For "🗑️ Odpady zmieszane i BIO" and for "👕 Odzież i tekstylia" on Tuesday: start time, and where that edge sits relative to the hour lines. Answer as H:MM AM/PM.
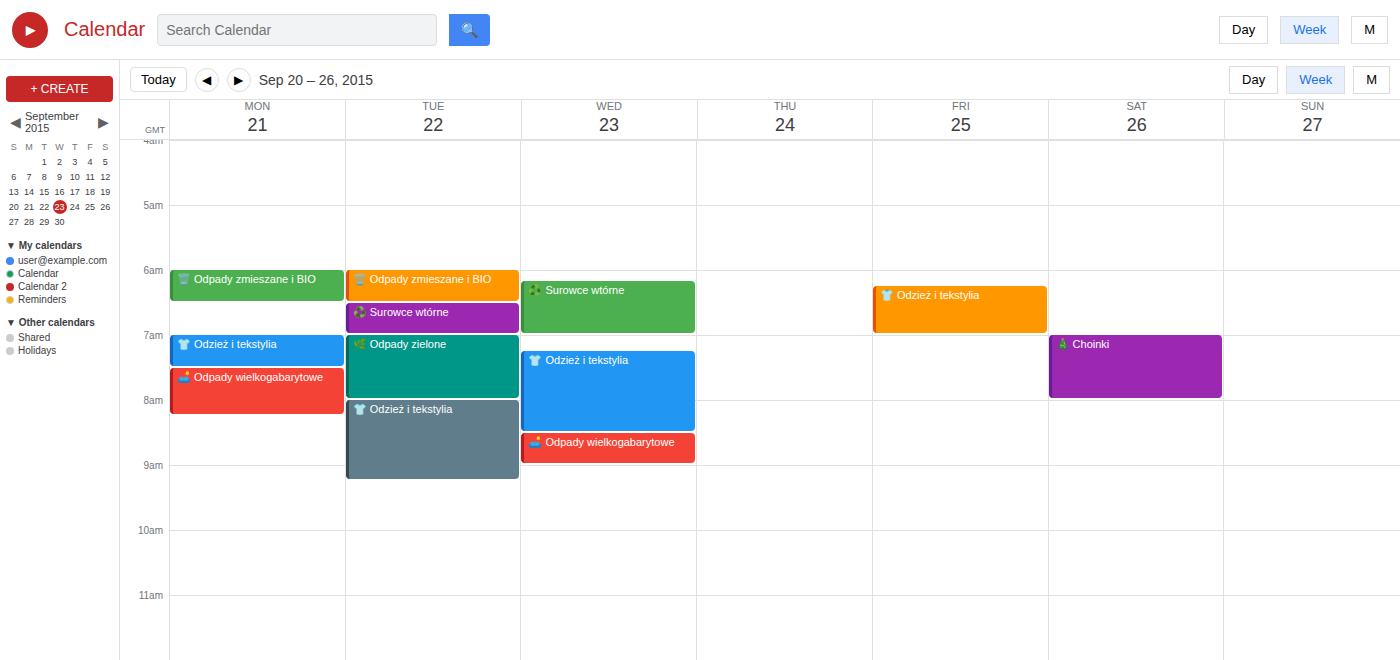
"🗑️ Odpady zmieszane i BIO": 6:00 AM, exactly on the 6 AM line. "👕 Odzież i tekstylia": 8:00 AM, exactly on the 8 AM line.